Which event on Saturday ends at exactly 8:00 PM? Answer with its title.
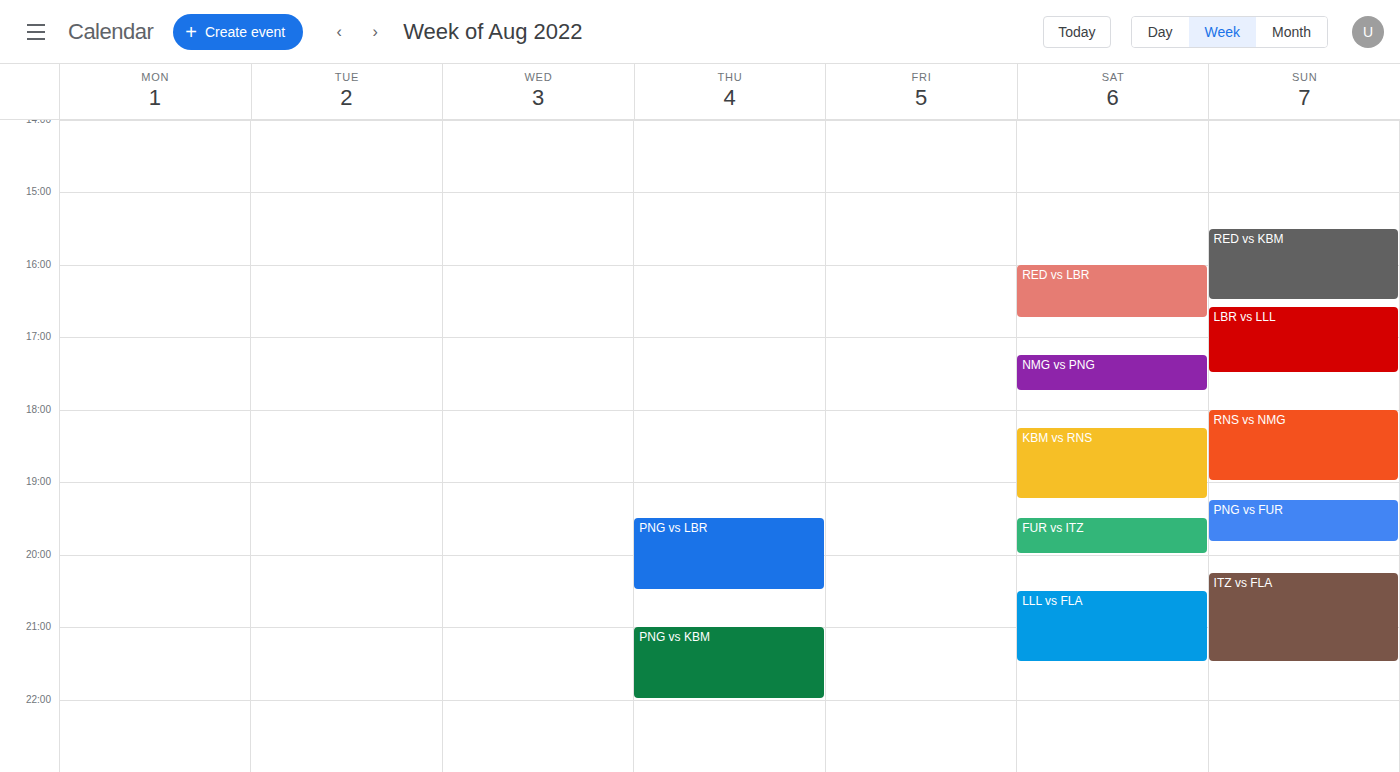
"FUR vs ITZ"